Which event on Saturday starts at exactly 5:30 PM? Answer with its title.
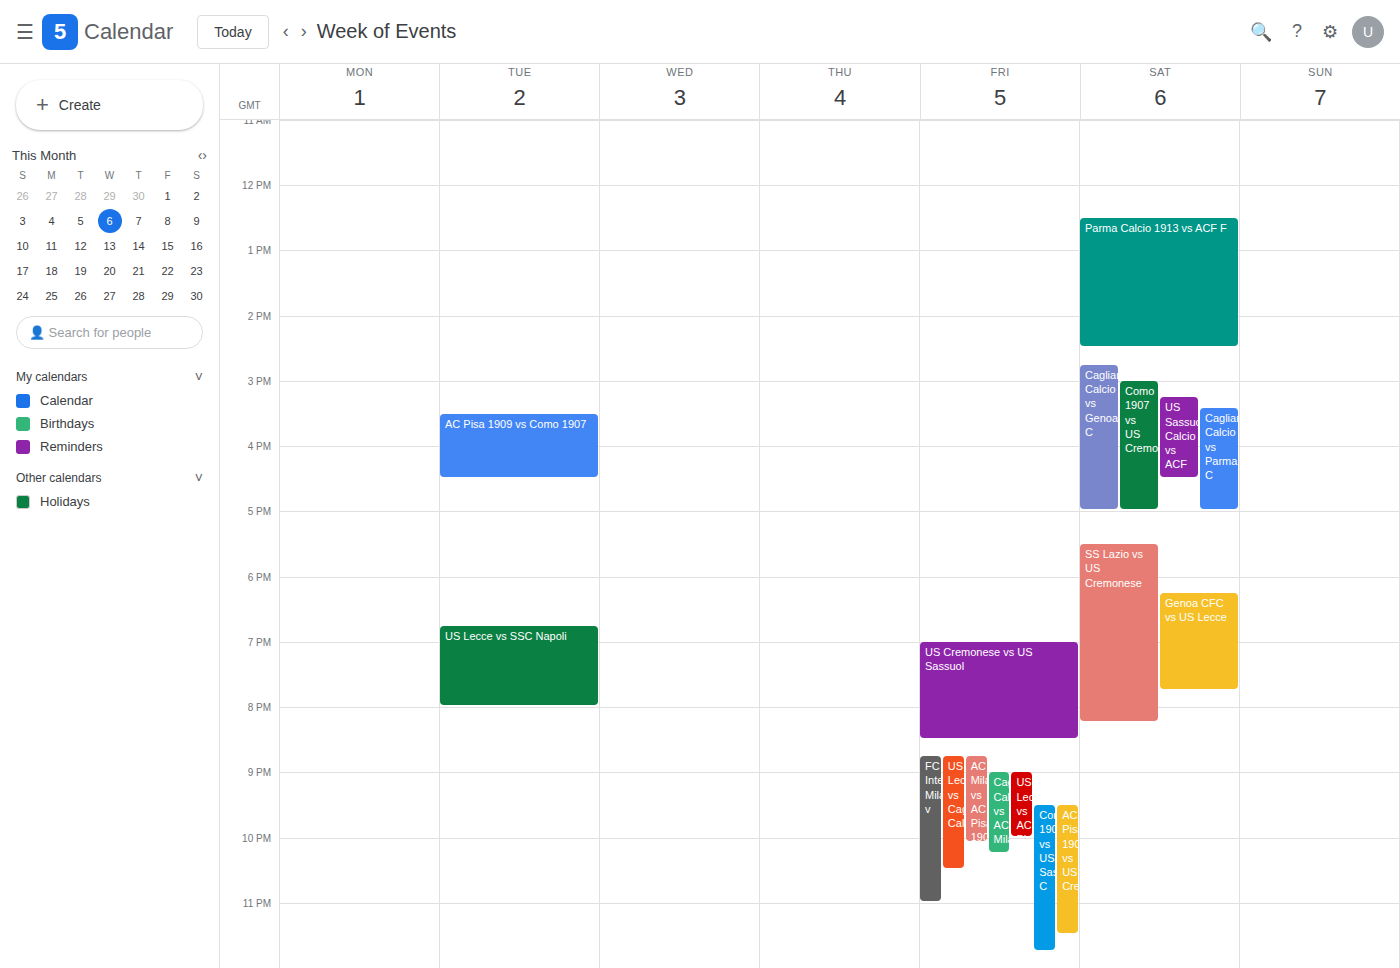
"SS Lazio vs US Cremonese"